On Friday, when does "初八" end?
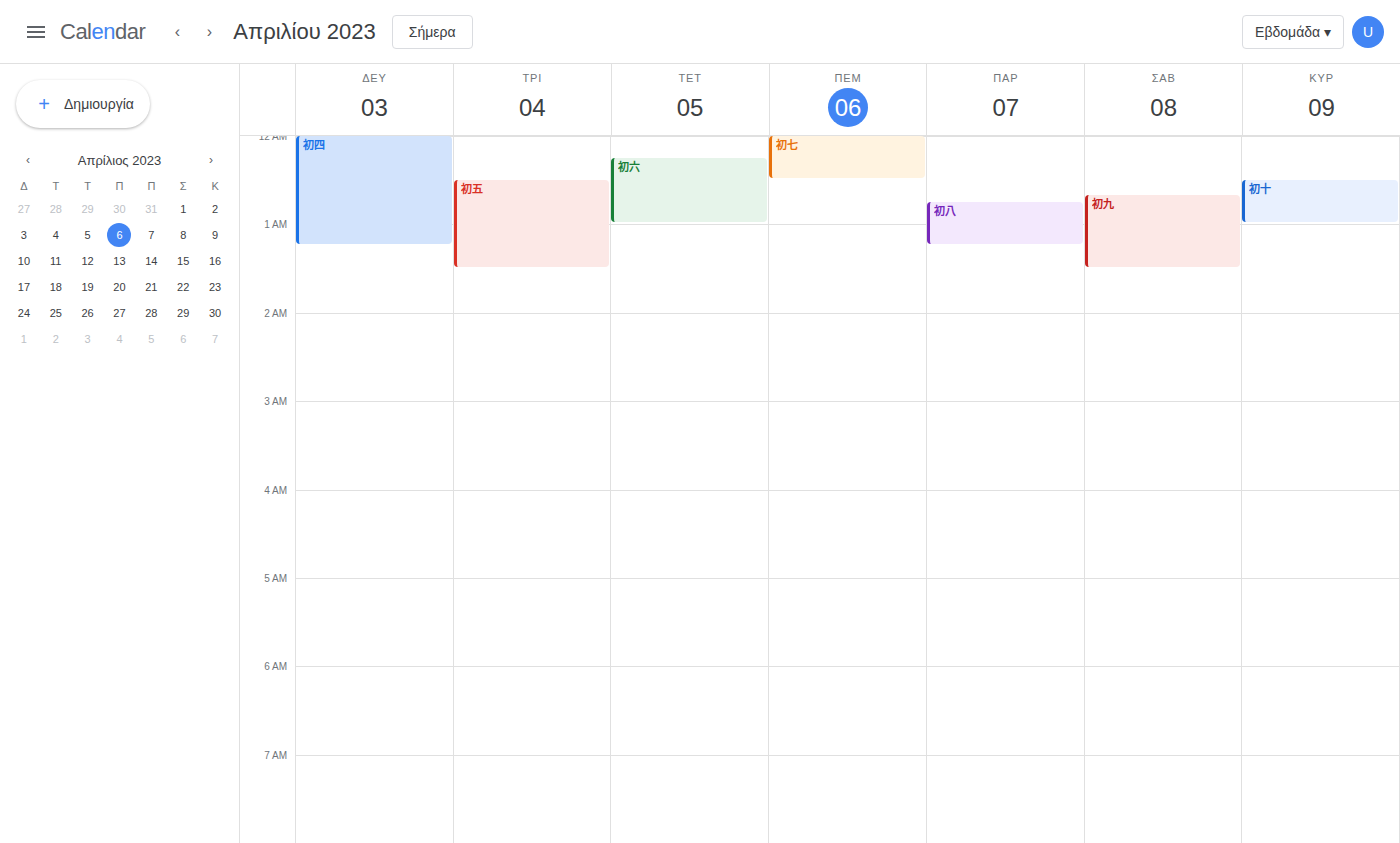
1:15 AM